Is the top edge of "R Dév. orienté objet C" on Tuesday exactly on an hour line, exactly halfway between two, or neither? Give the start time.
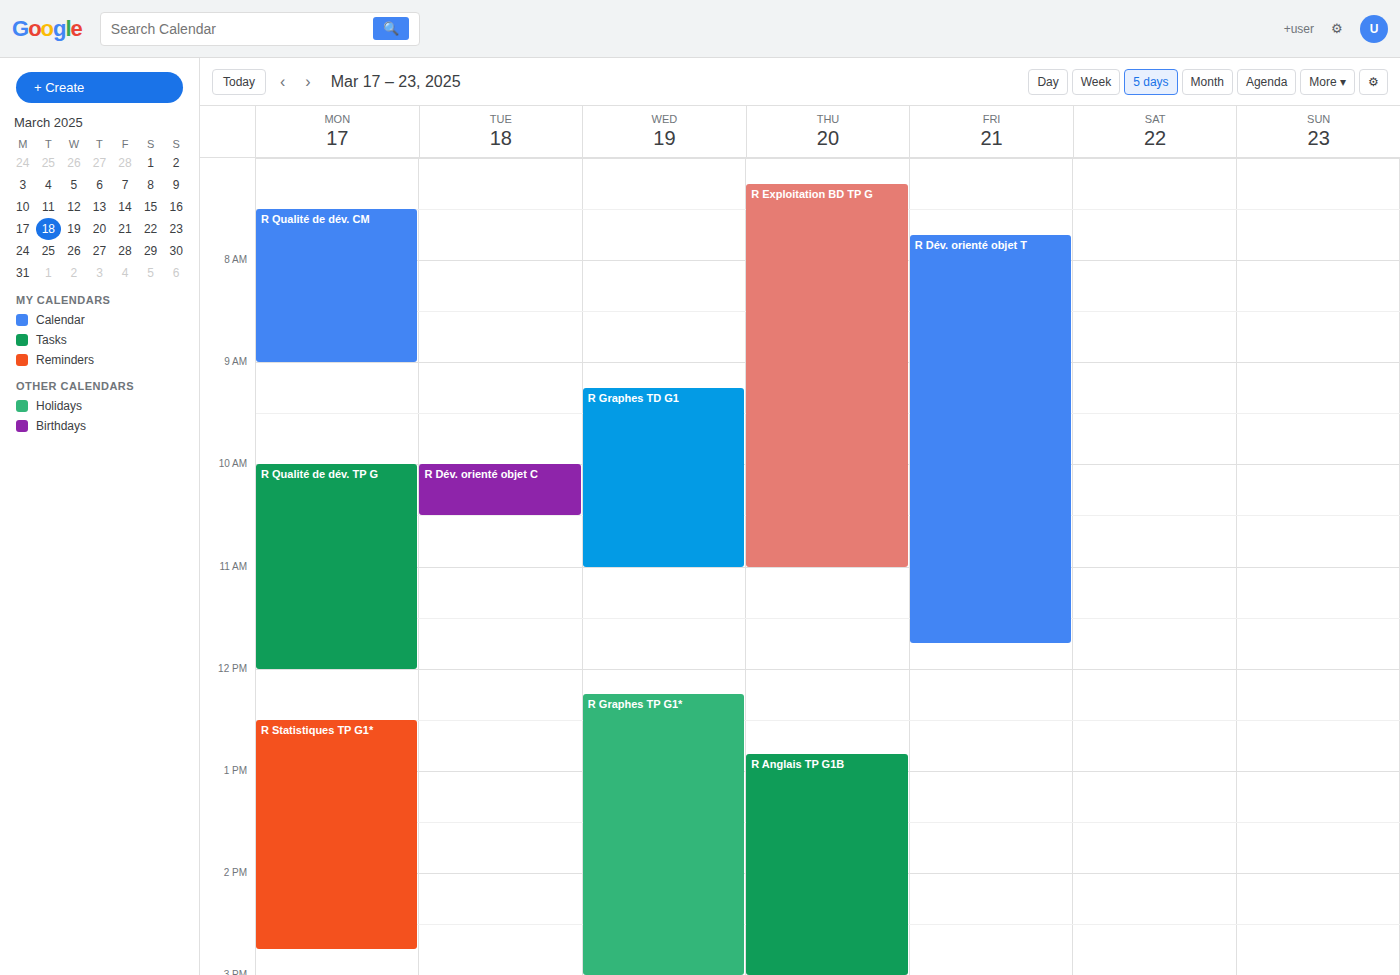
10:00 -- exactly on the 10:00 line.